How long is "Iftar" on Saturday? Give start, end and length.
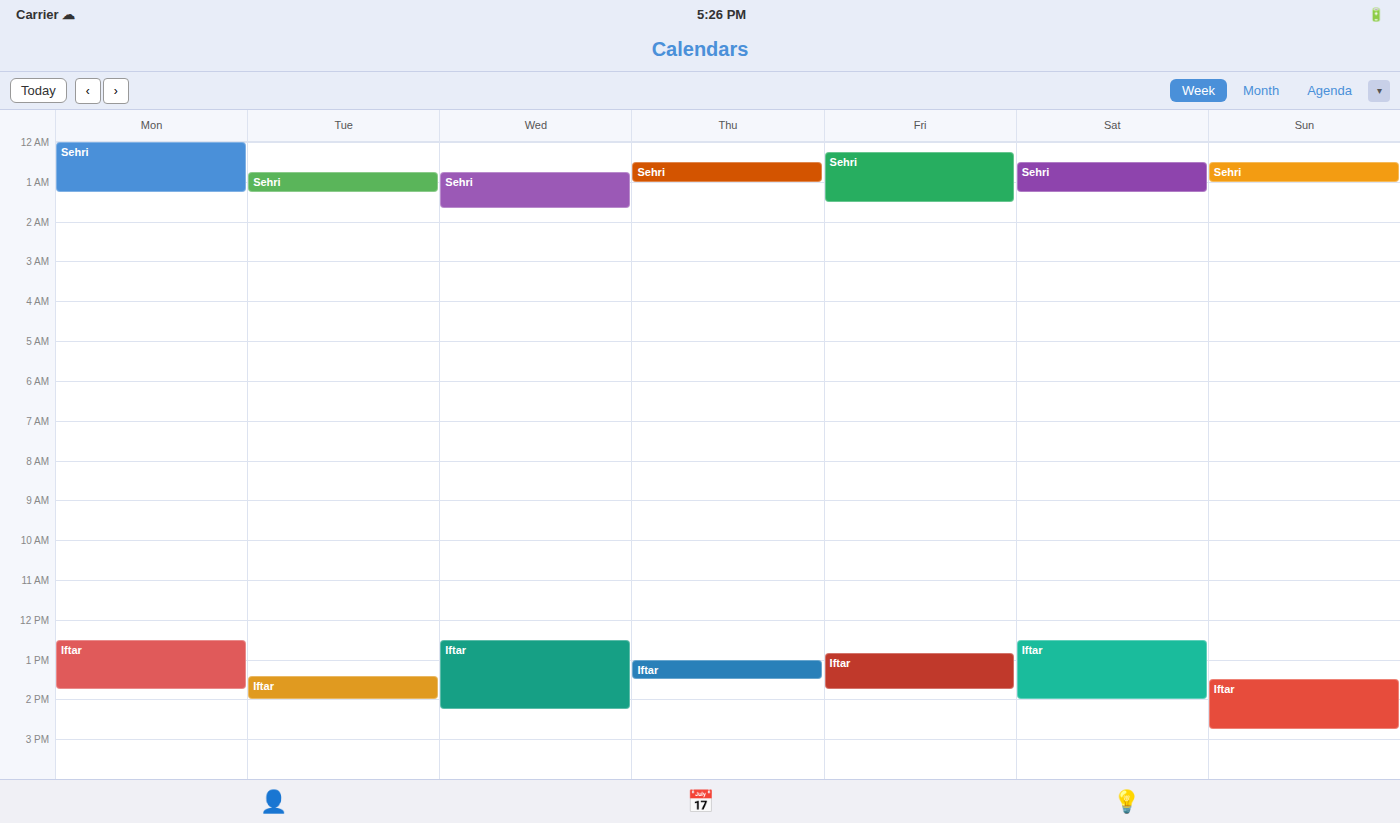
12:30 PM to 2:00 PM, 1 hour 30 minutes